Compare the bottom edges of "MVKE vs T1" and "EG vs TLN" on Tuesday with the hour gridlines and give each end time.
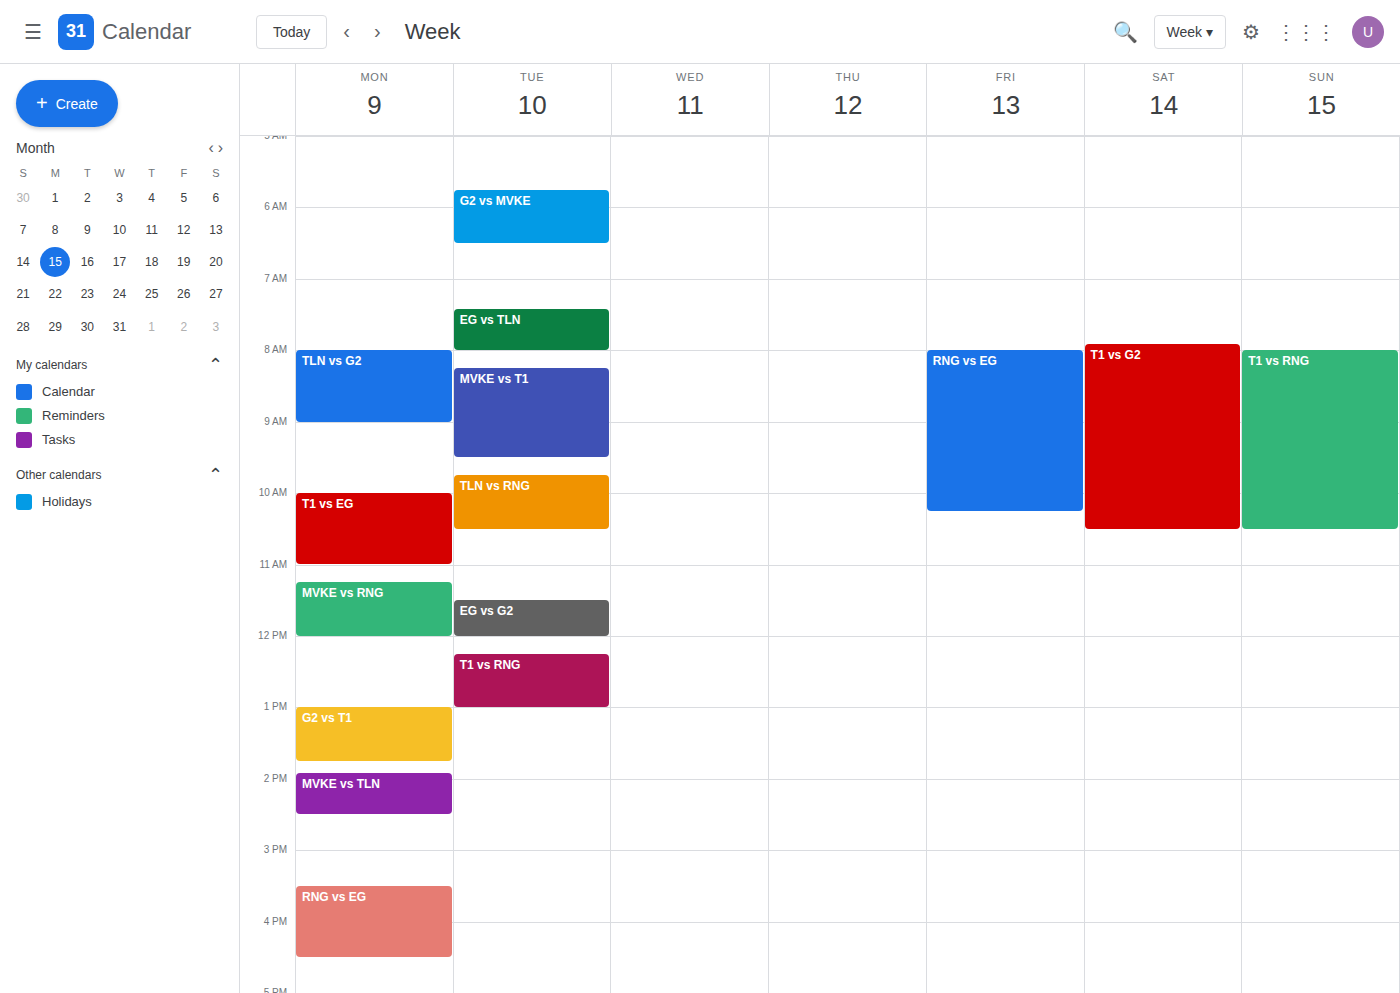
"MVKE vs T1": 09:30, halfway between the 09:00 and 10:00 lines. "EG vs TLN": 08:00, exactly on the 08:00 line.